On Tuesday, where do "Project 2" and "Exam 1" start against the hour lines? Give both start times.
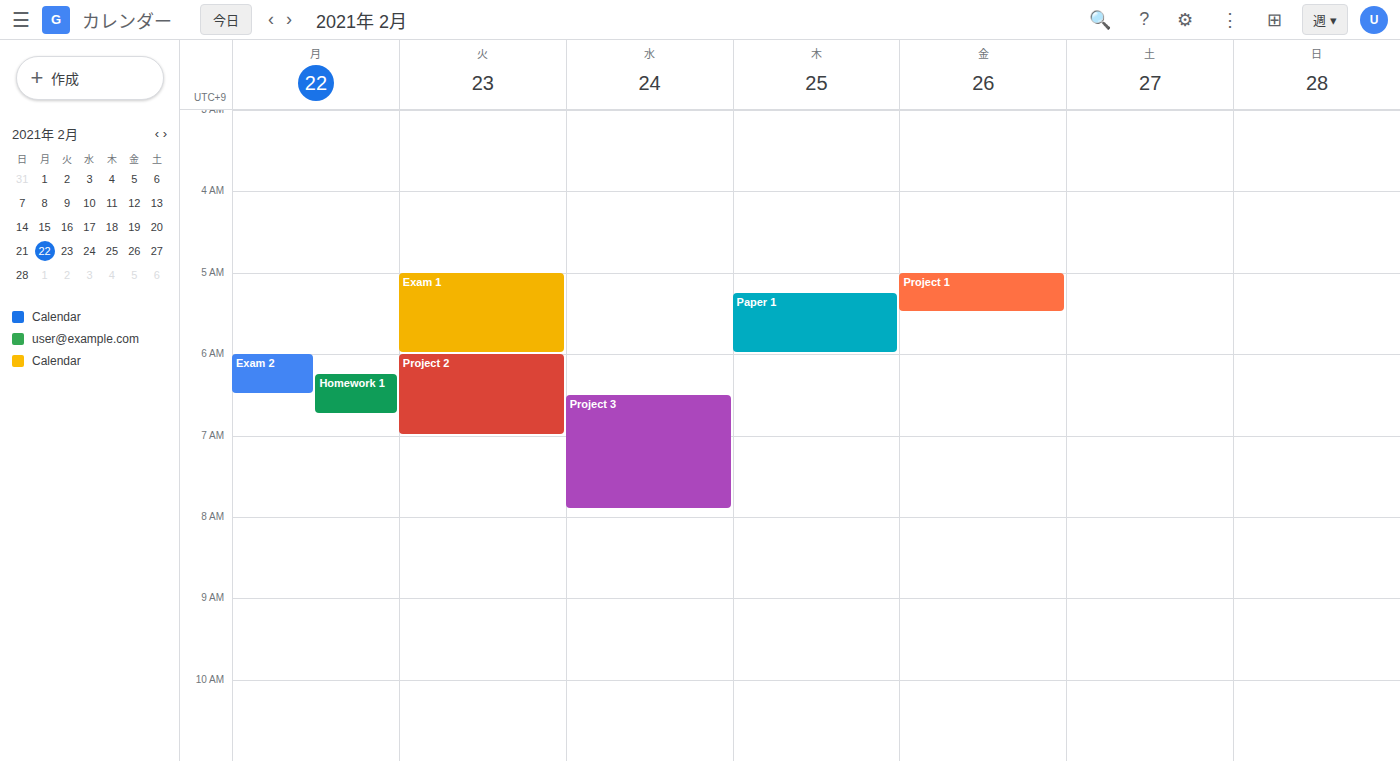
"Project 2": 06:00, exactly on the 06:00 line. "Exam 1": 05:00, exactly on the 05:00 line.